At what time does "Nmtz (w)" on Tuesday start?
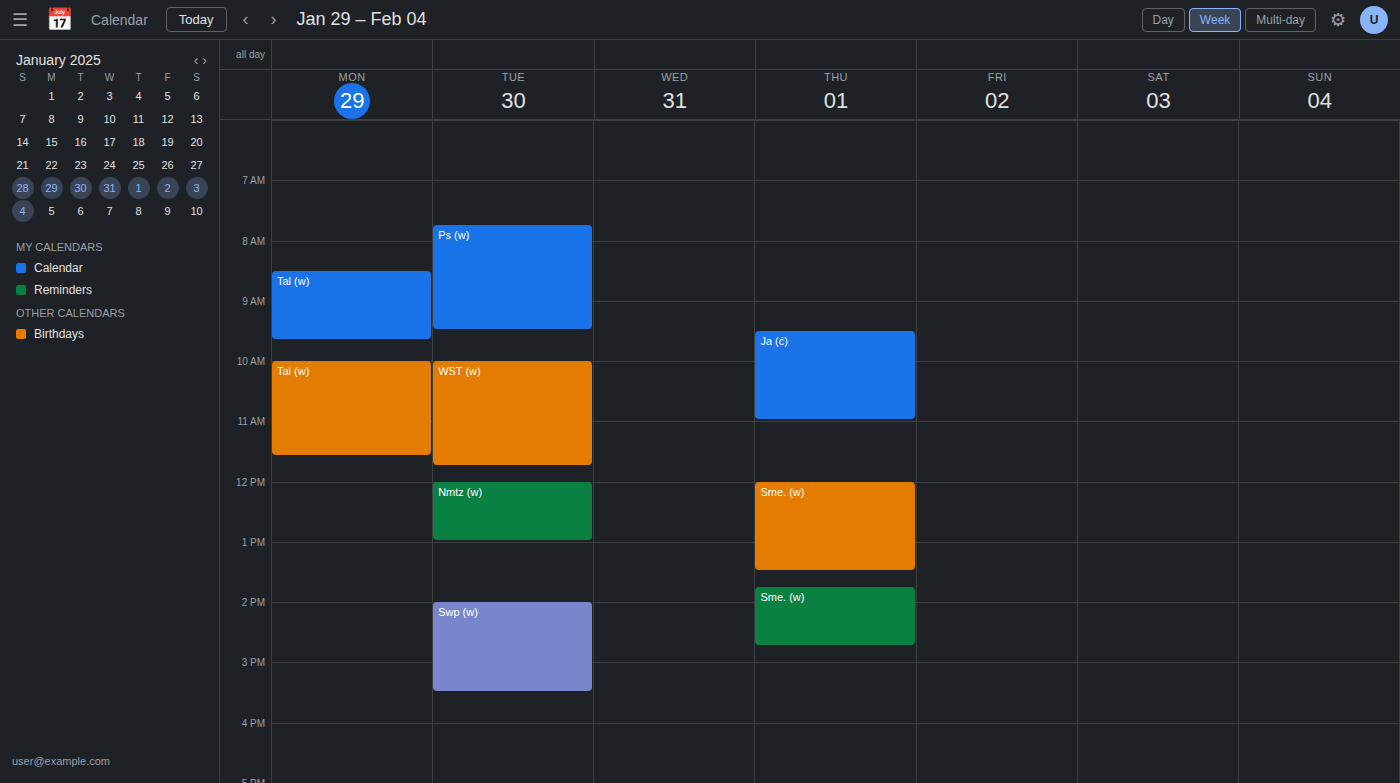
12:00 PM